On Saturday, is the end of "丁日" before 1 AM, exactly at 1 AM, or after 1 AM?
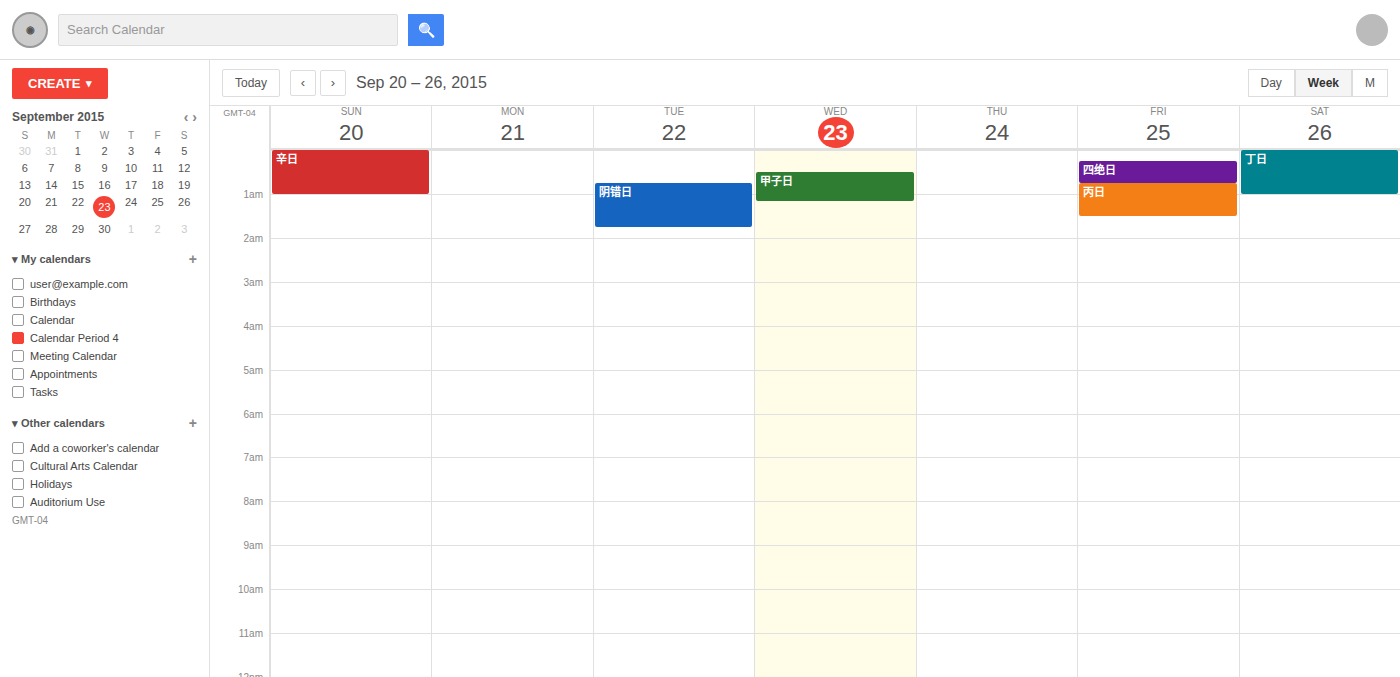
1:00 AM -- exactly at 1 AM, on the 1 AM line.